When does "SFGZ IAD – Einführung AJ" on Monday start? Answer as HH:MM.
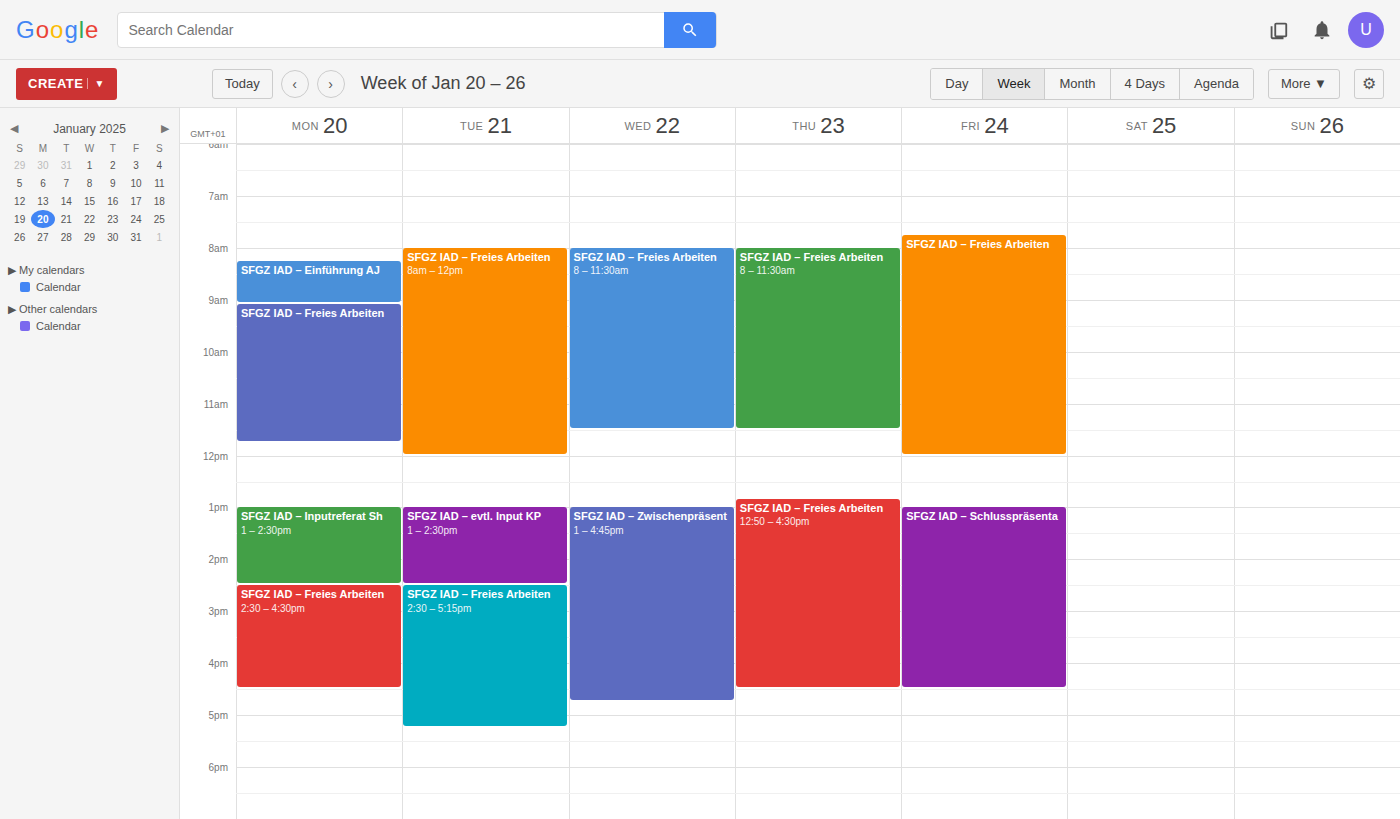
08:15